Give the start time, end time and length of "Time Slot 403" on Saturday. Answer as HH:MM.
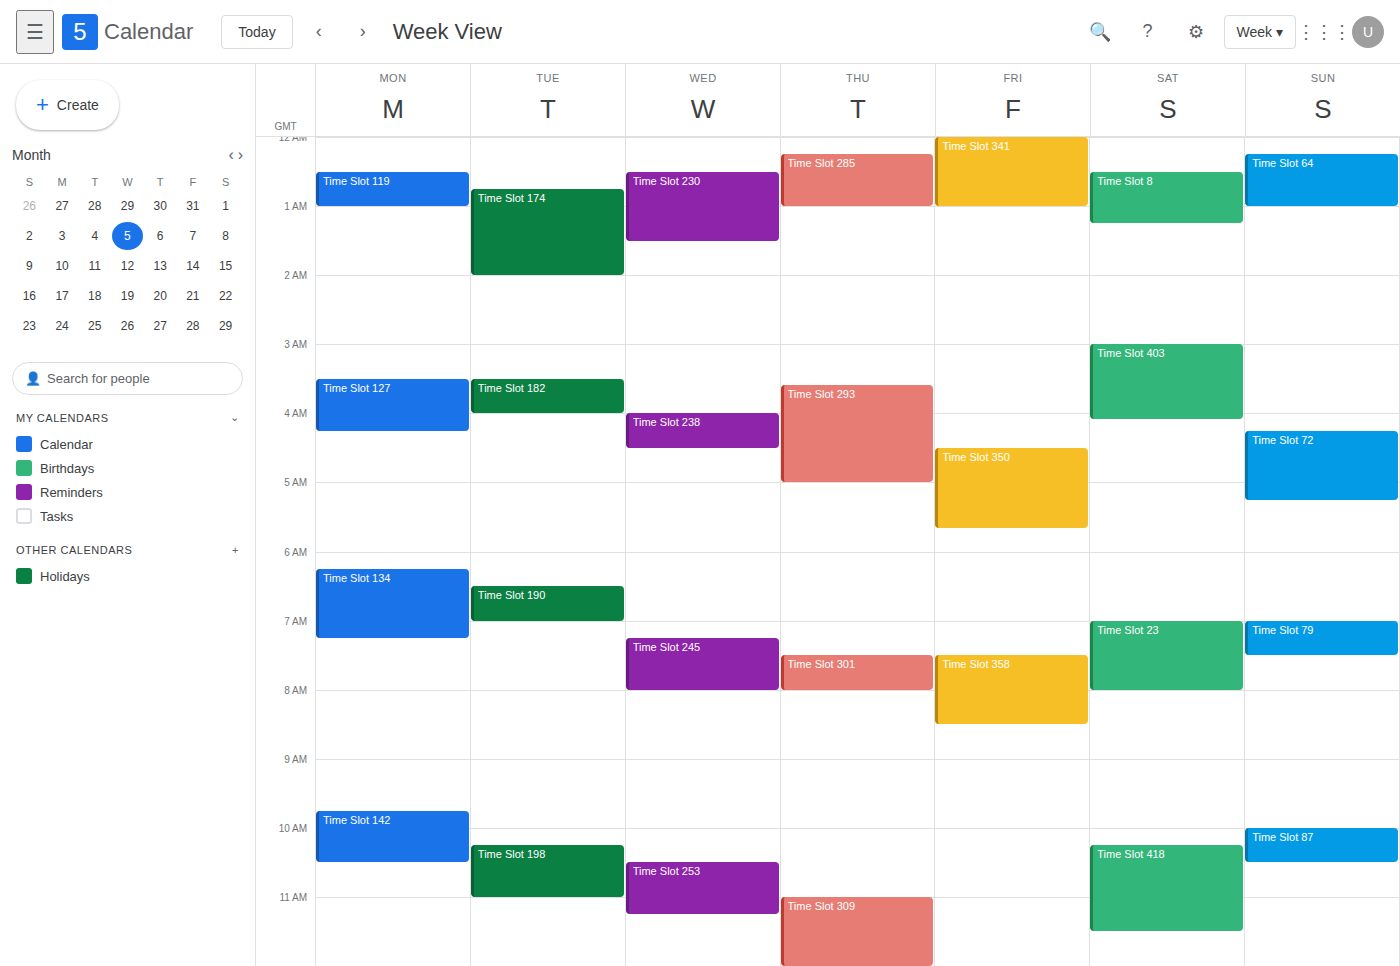
03:00 to 04:05, 1 hour 5 minutes